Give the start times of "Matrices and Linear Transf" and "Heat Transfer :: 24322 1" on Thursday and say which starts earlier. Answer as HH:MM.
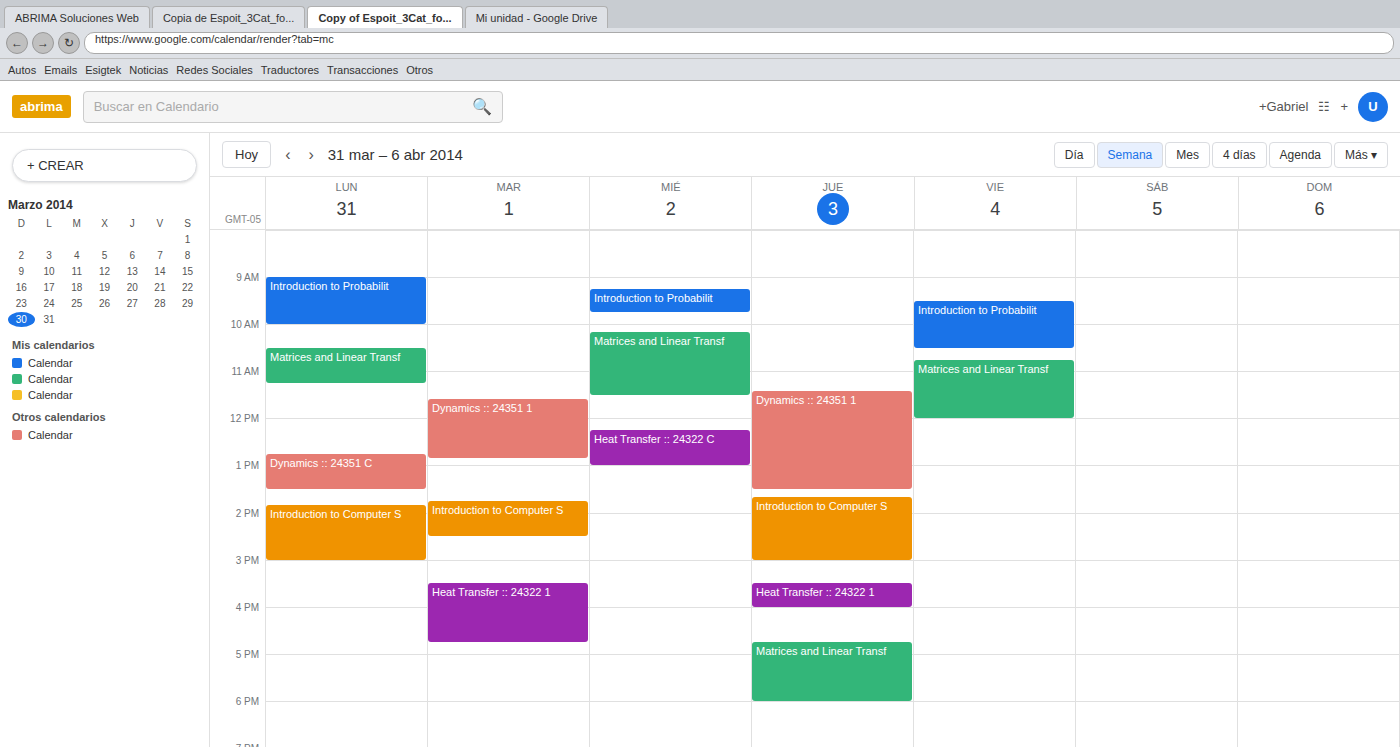
"Heat Transfer :: 24322 1" 15:30; "Matrices and Linear Transf" 16:45.